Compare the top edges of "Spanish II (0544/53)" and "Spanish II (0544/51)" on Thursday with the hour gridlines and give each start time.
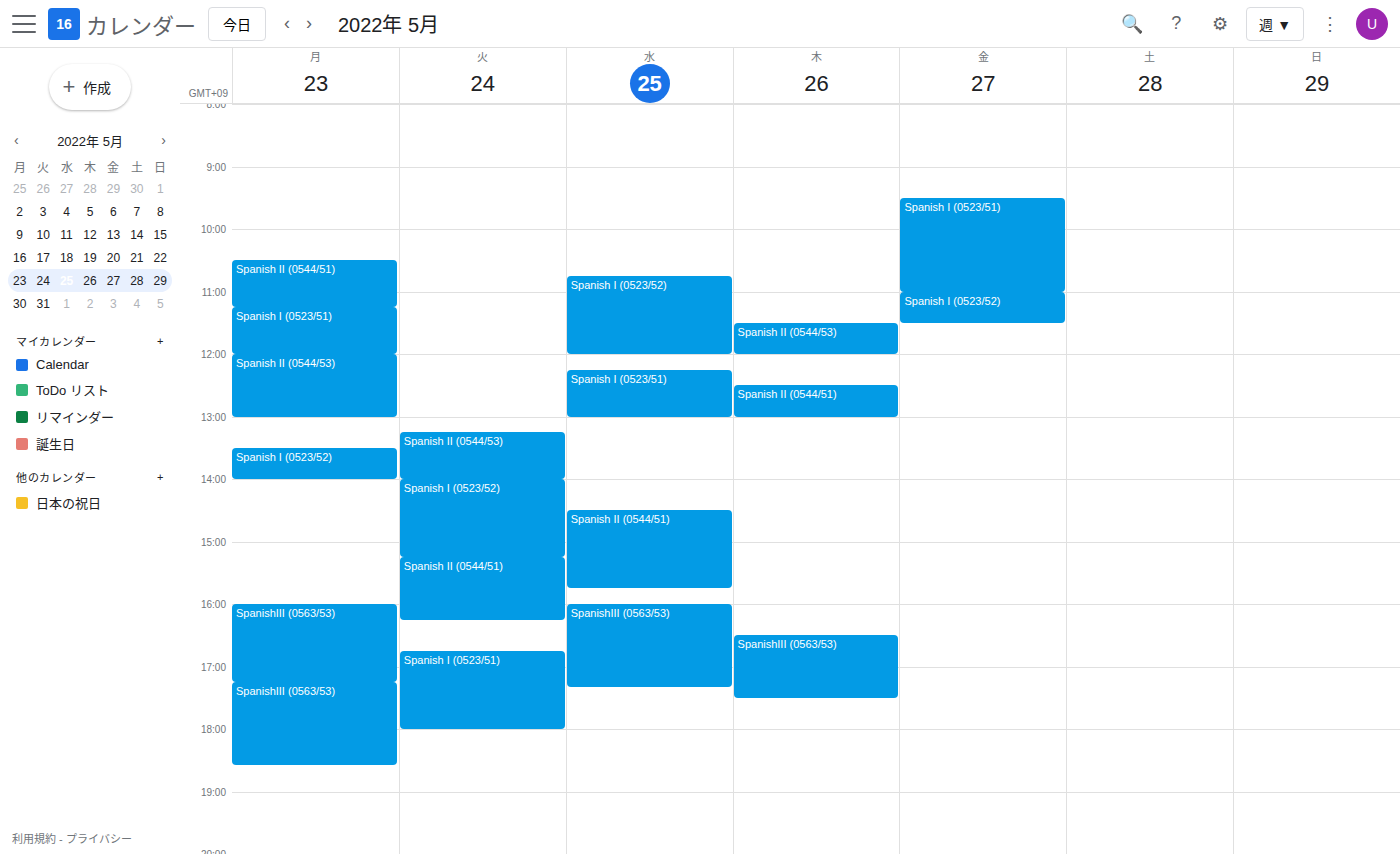
"Spanish II (0544/53)": 11:30 AM, halfway between the 11 AM and 12 PM lines. "Spanish II (0544/51)": 12:30 PM, halfway between the 12 PM and 1 PM lines.